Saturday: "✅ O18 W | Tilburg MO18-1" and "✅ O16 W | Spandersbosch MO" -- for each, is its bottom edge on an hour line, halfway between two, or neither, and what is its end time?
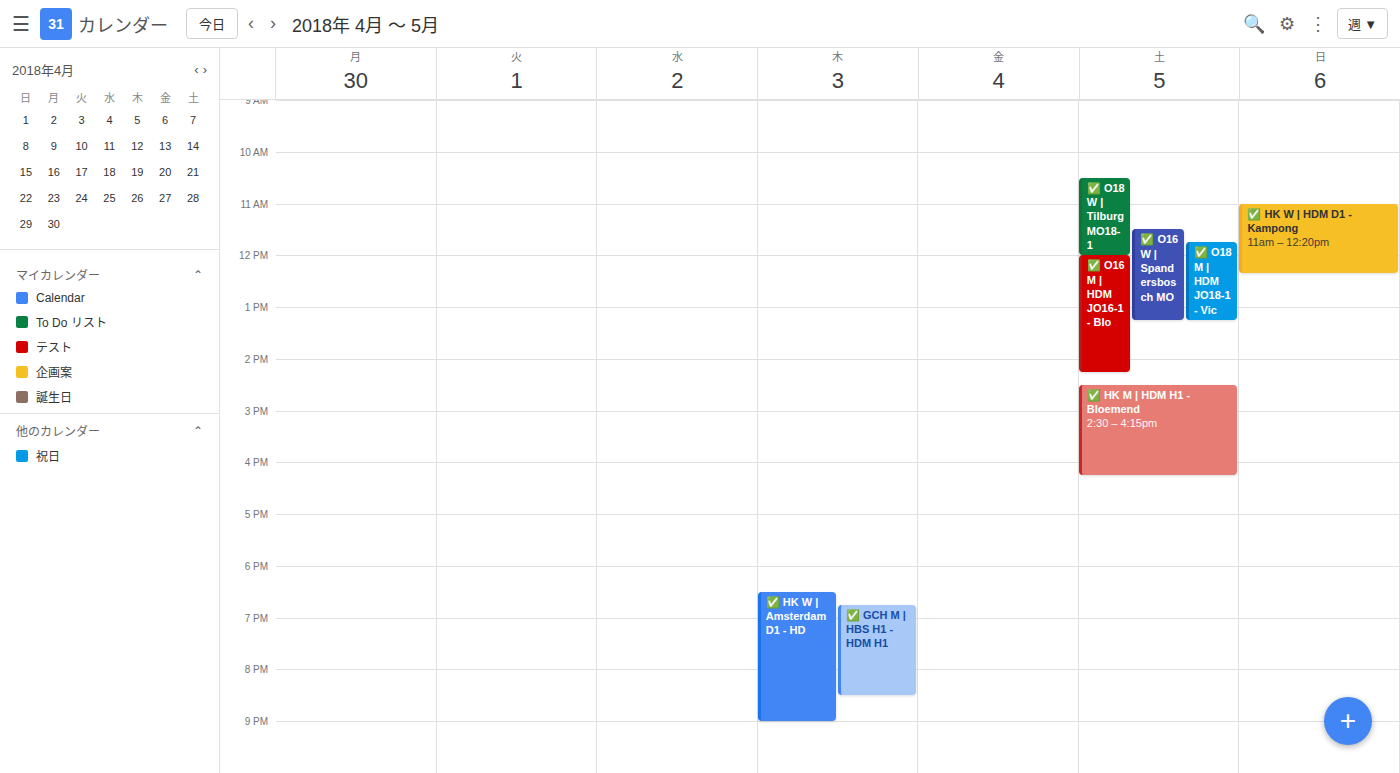
"✅ O18 W | Tilburg MO18-1": 12:00 PM, exactly on the 12 PM line. "✅ O16 W | Spandersbosch MO": 1:15 PM, neither: a quarter of the way from the 1 PM line to the 2 PM line.